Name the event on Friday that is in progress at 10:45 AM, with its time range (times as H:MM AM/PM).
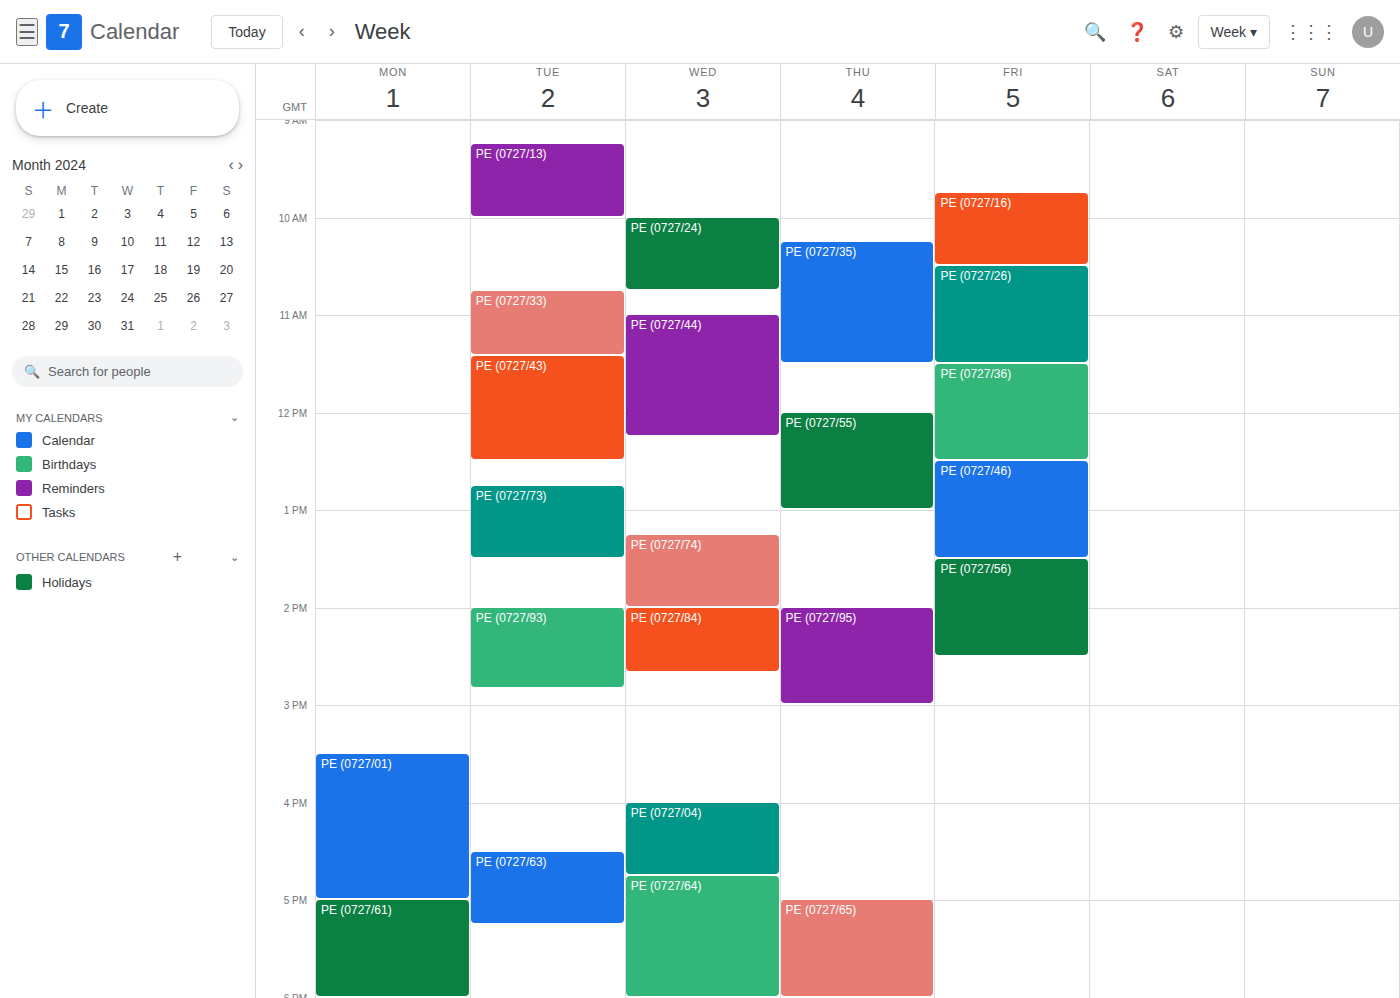
"PE (0727/26)", 10:30 AM to 11:30 AM